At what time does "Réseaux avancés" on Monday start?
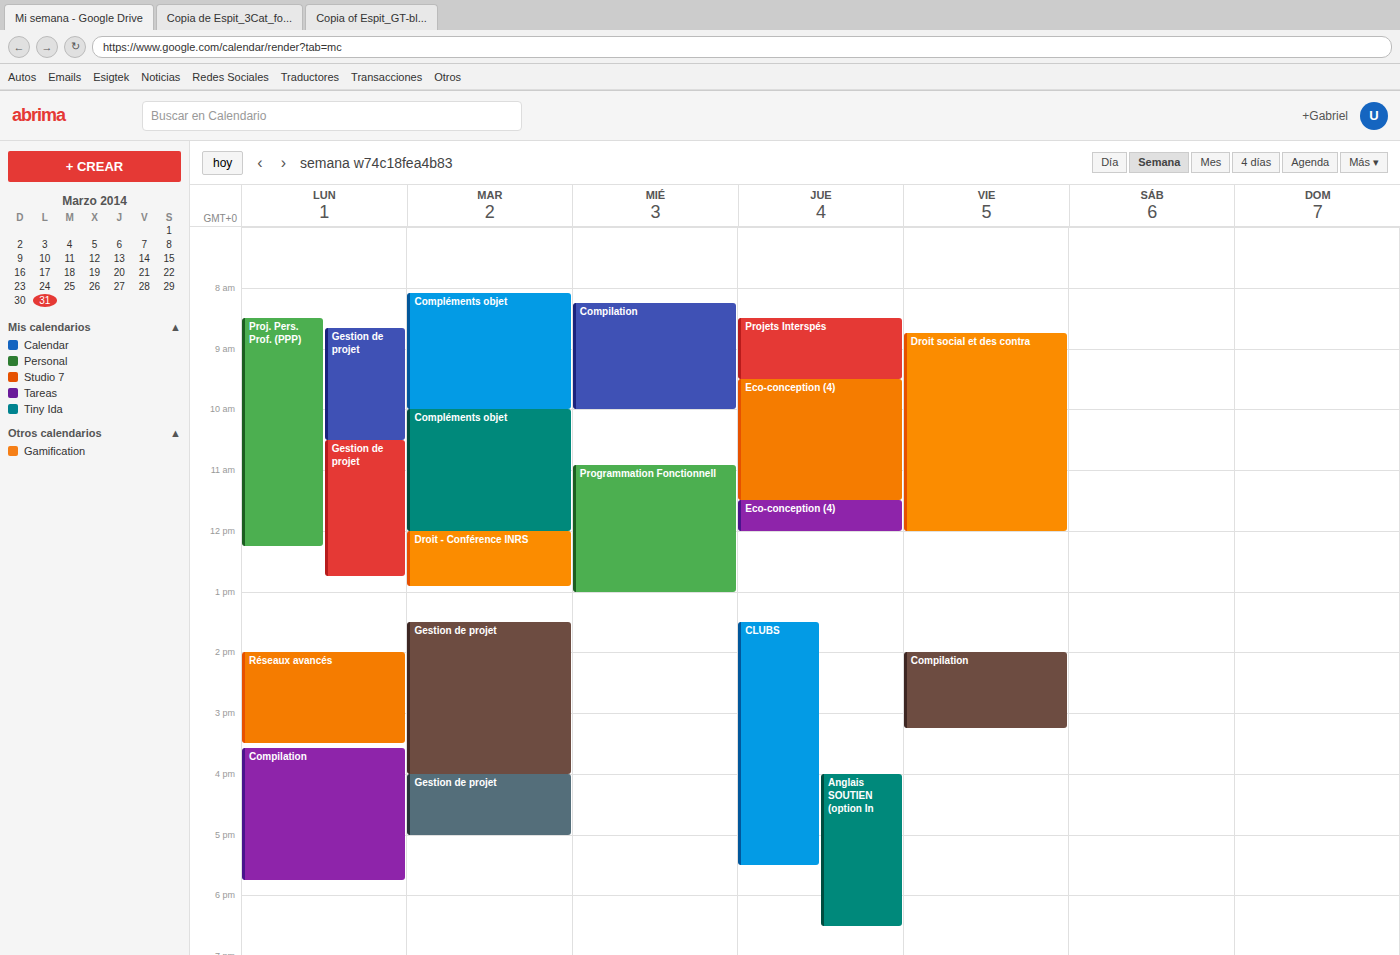
2:00 PM